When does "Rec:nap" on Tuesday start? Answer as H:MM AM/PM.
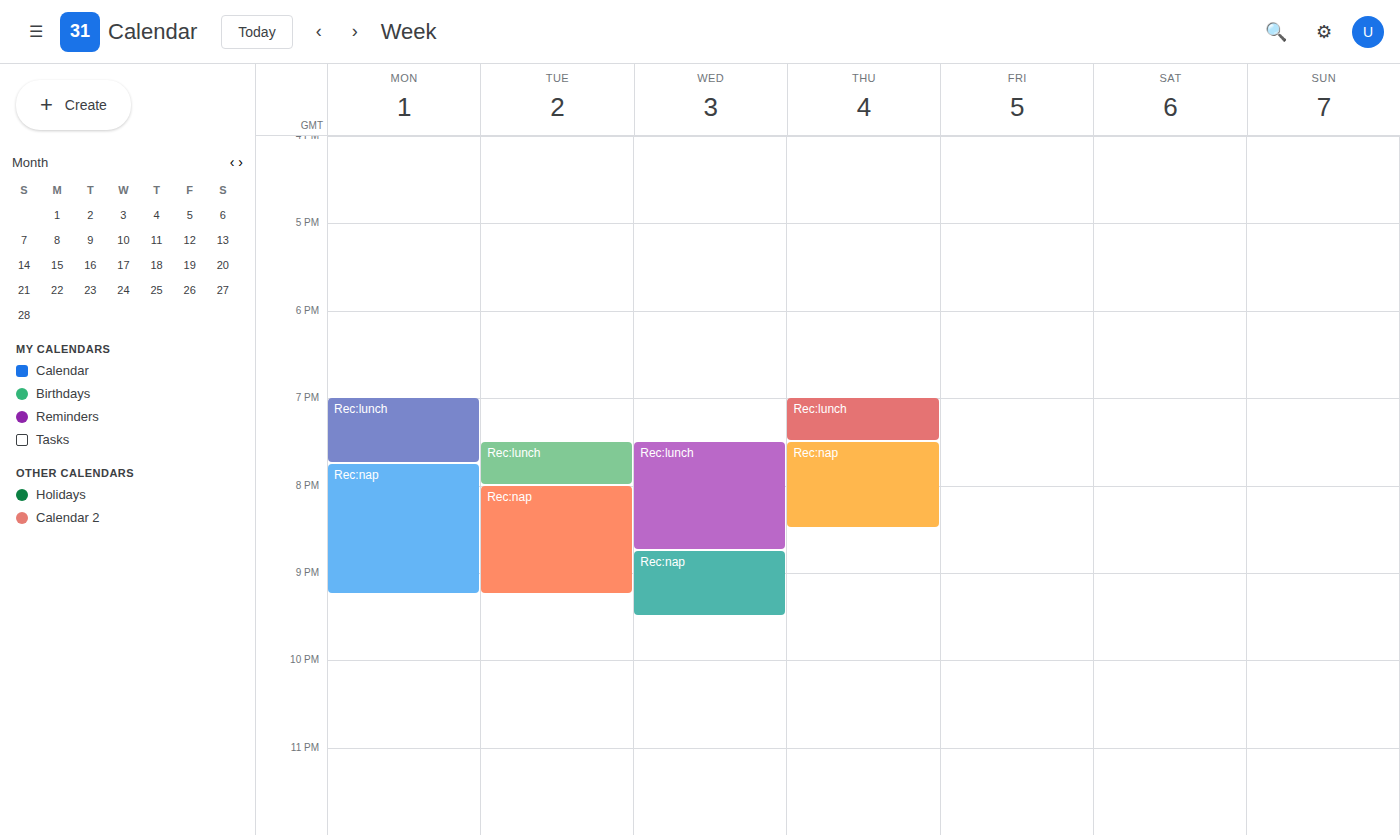
8:00 PM